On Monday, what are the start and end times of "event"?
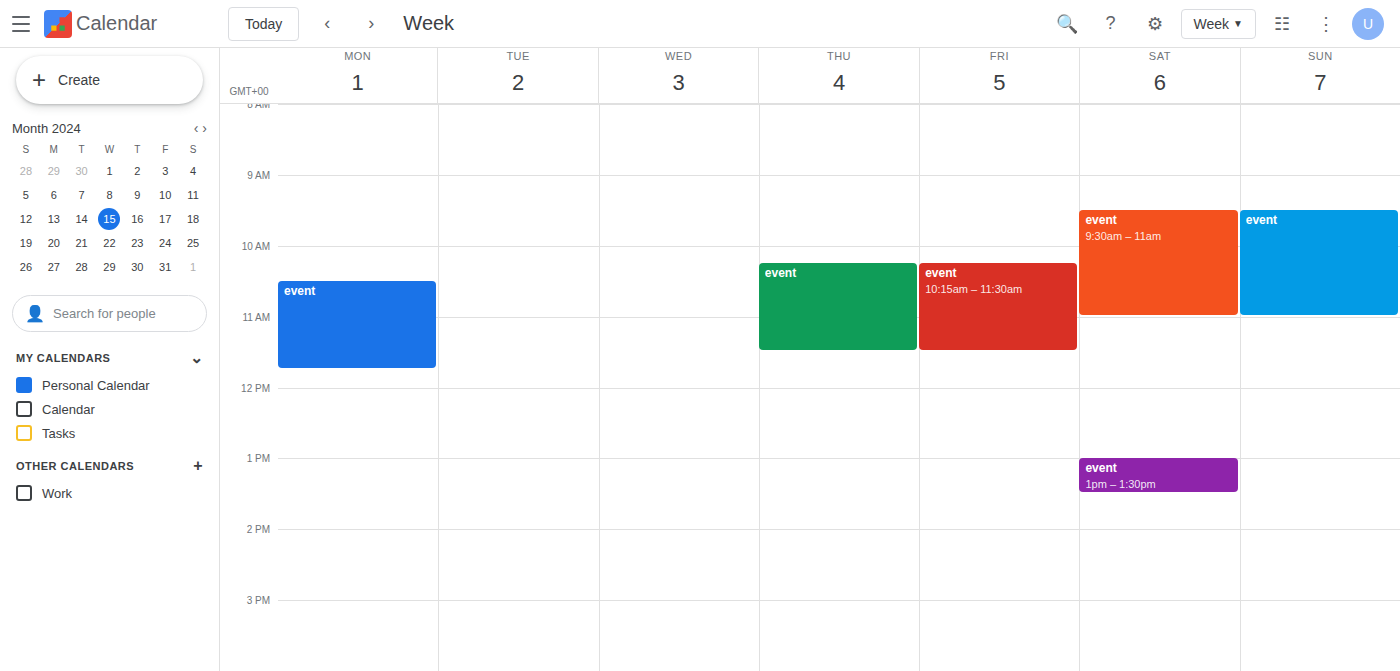
10:30 to 11:45